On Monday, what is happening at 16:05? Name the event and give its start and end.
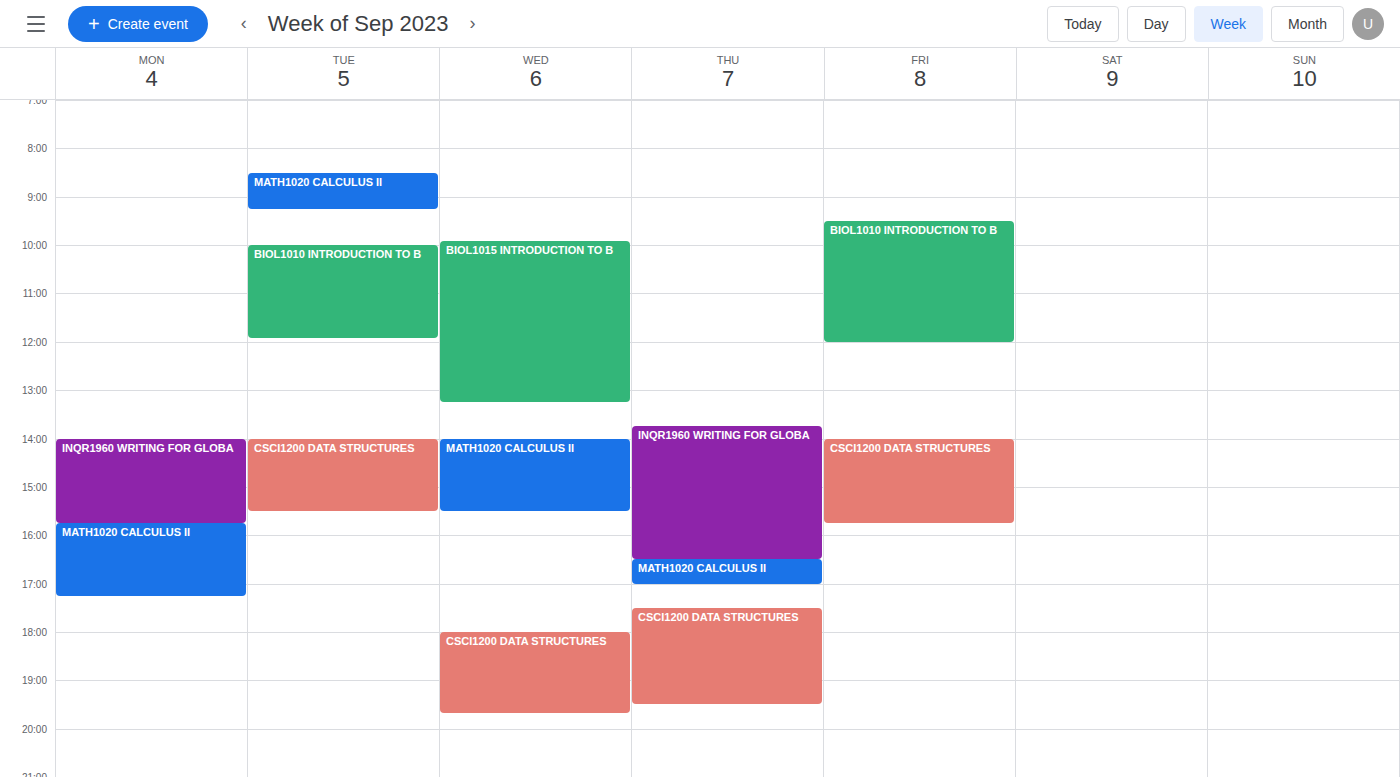
"MATH1020 CALCULUS II", 15:45 to 17:15